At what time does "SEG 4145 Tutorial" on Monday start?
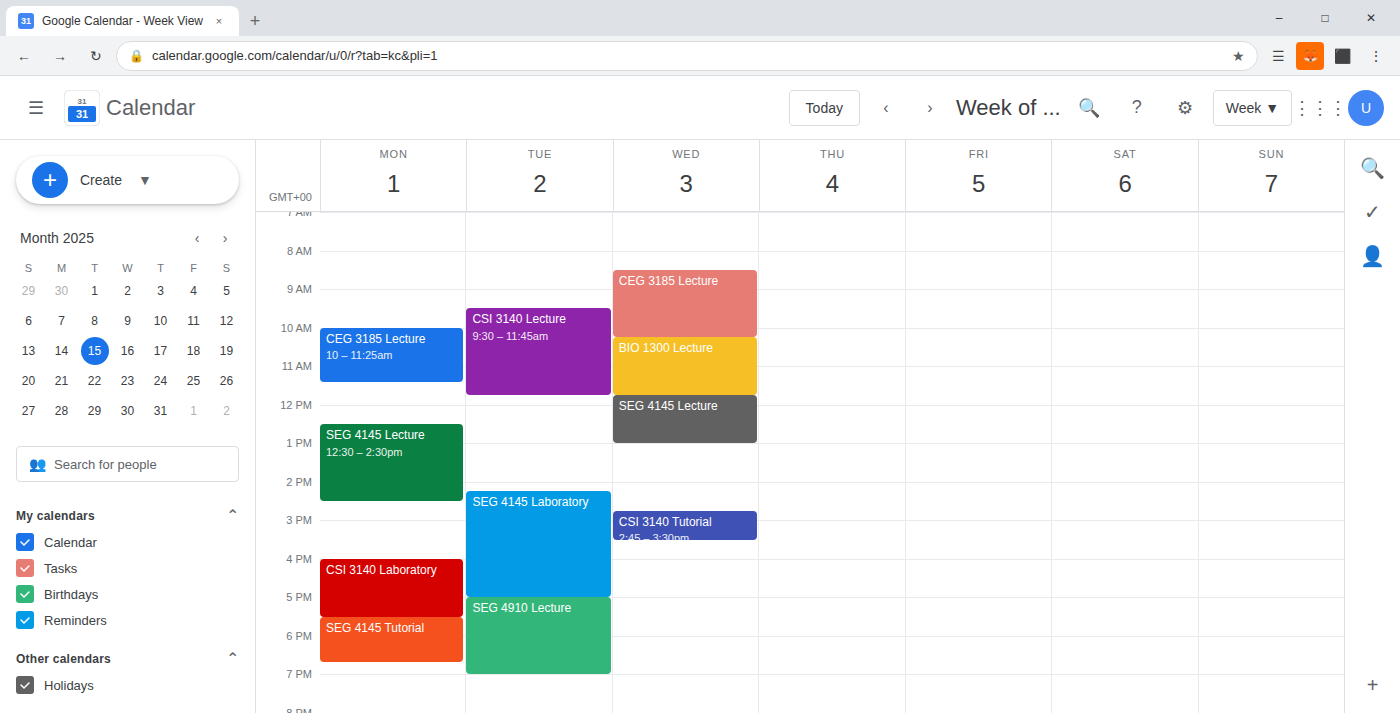
5:30 PM